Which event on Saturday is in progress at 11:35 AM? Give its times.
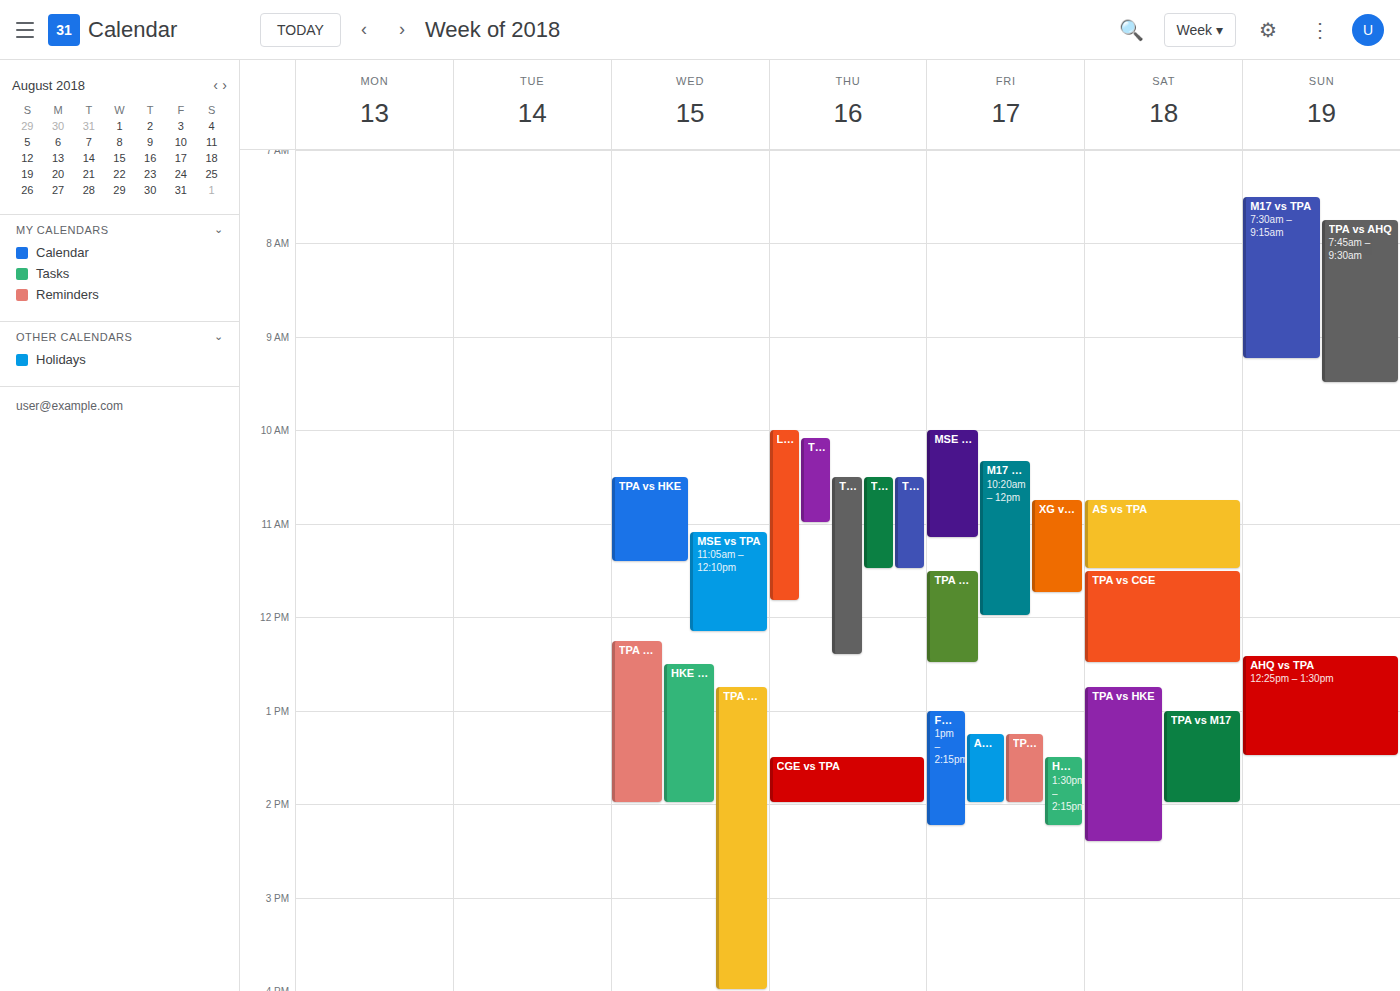
"TPA vs CGE", 11:30 AM to 12:30 PM